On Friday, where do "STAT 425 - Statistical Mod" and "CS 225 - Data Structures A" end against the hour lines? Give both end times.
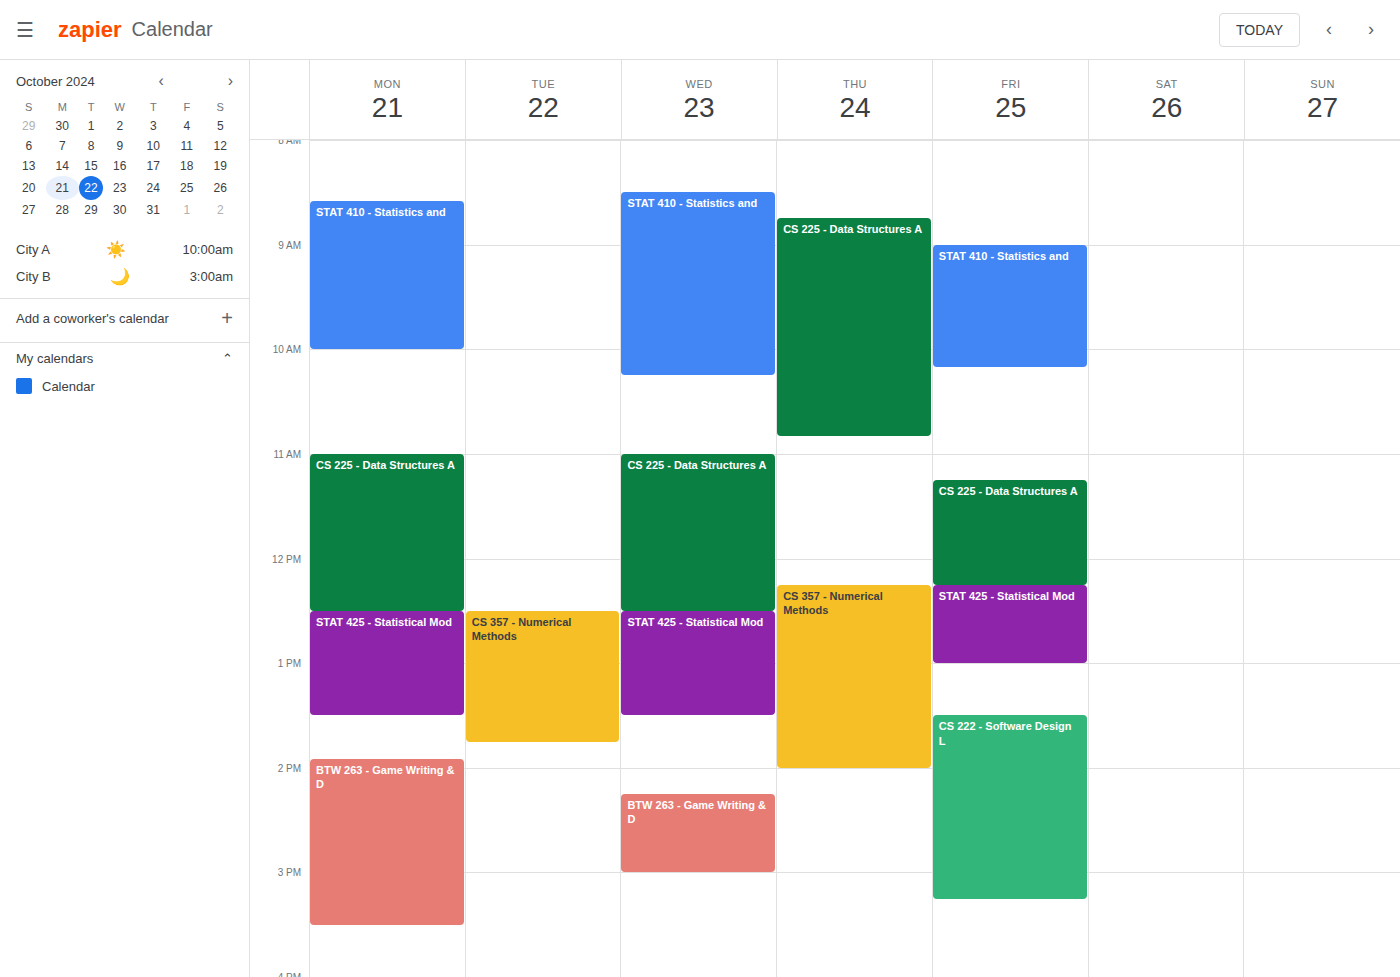
"STAT 425 - Statistical Mod": 13:00, exactly on the 13:00 line. "CS 225 - Data Structures A": 12:15, neither: a quarter of the way from the 12:00 line to the 13:00 line.